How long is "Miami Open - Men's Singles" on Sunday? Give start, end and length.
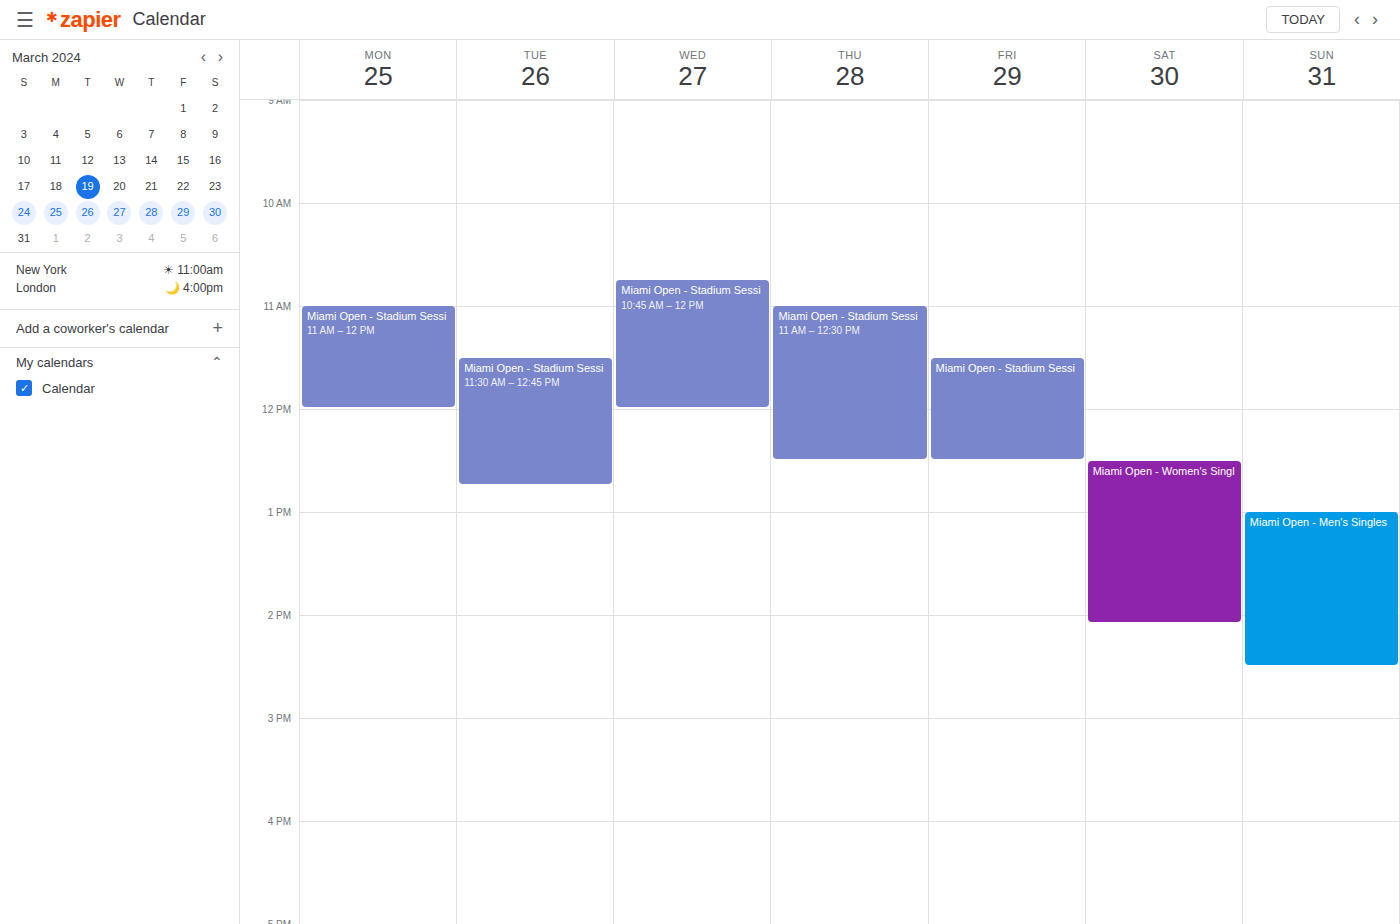
1:00 PM to 2:30 PM, 1 hour 30 minutes